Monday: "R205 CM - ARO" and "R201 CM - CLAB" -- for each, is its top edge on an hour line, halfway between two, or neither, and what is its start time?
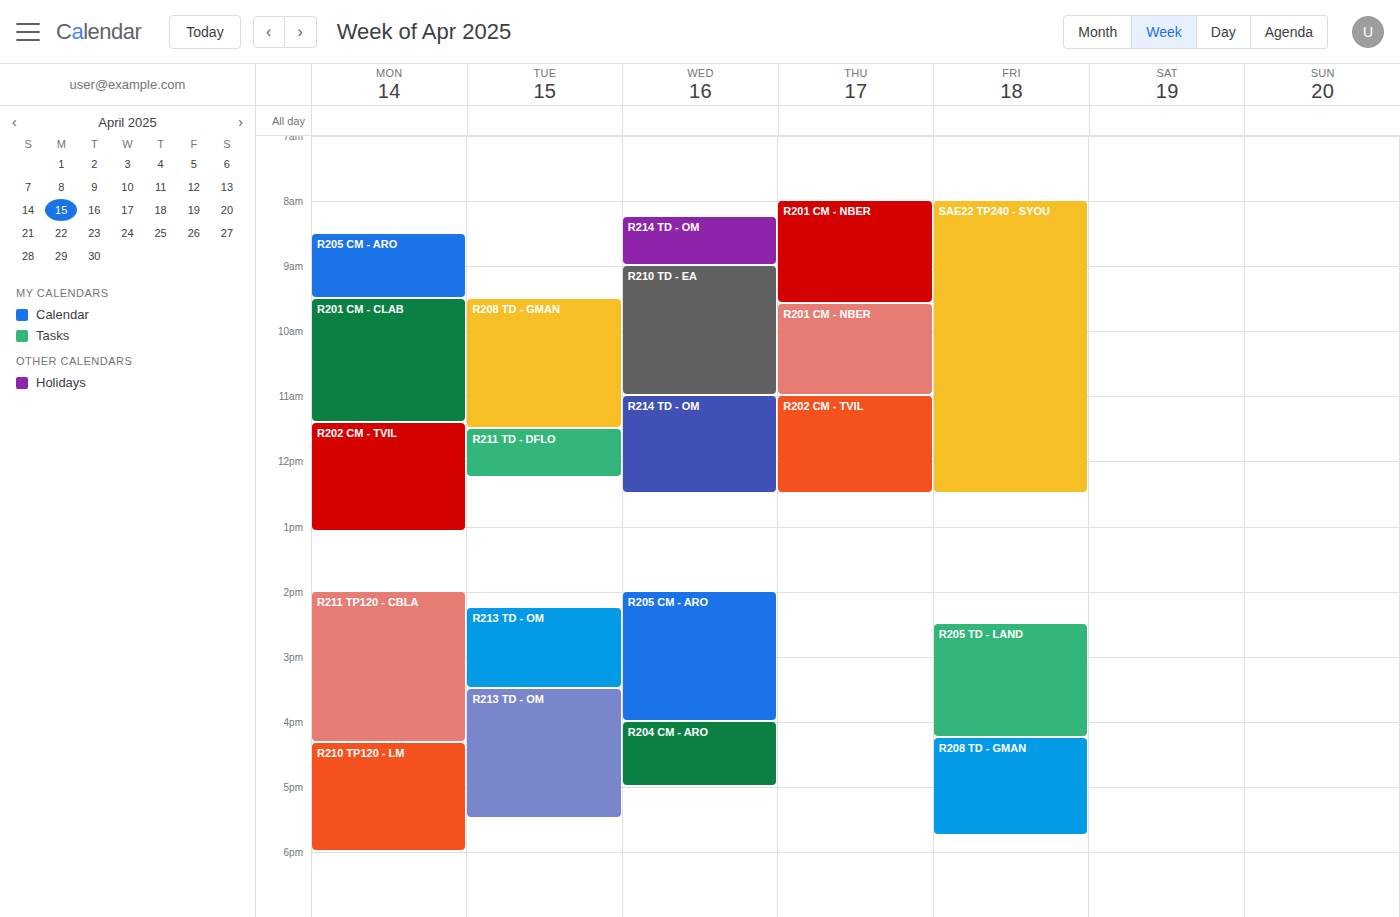
"R205 CM - ARO": 8:30 AM, halfway between the 8 AM and 9 AM lines. "R201 CM - CLAB": 9:30 AM, halfway between the 9 AM and 10 AM lines.